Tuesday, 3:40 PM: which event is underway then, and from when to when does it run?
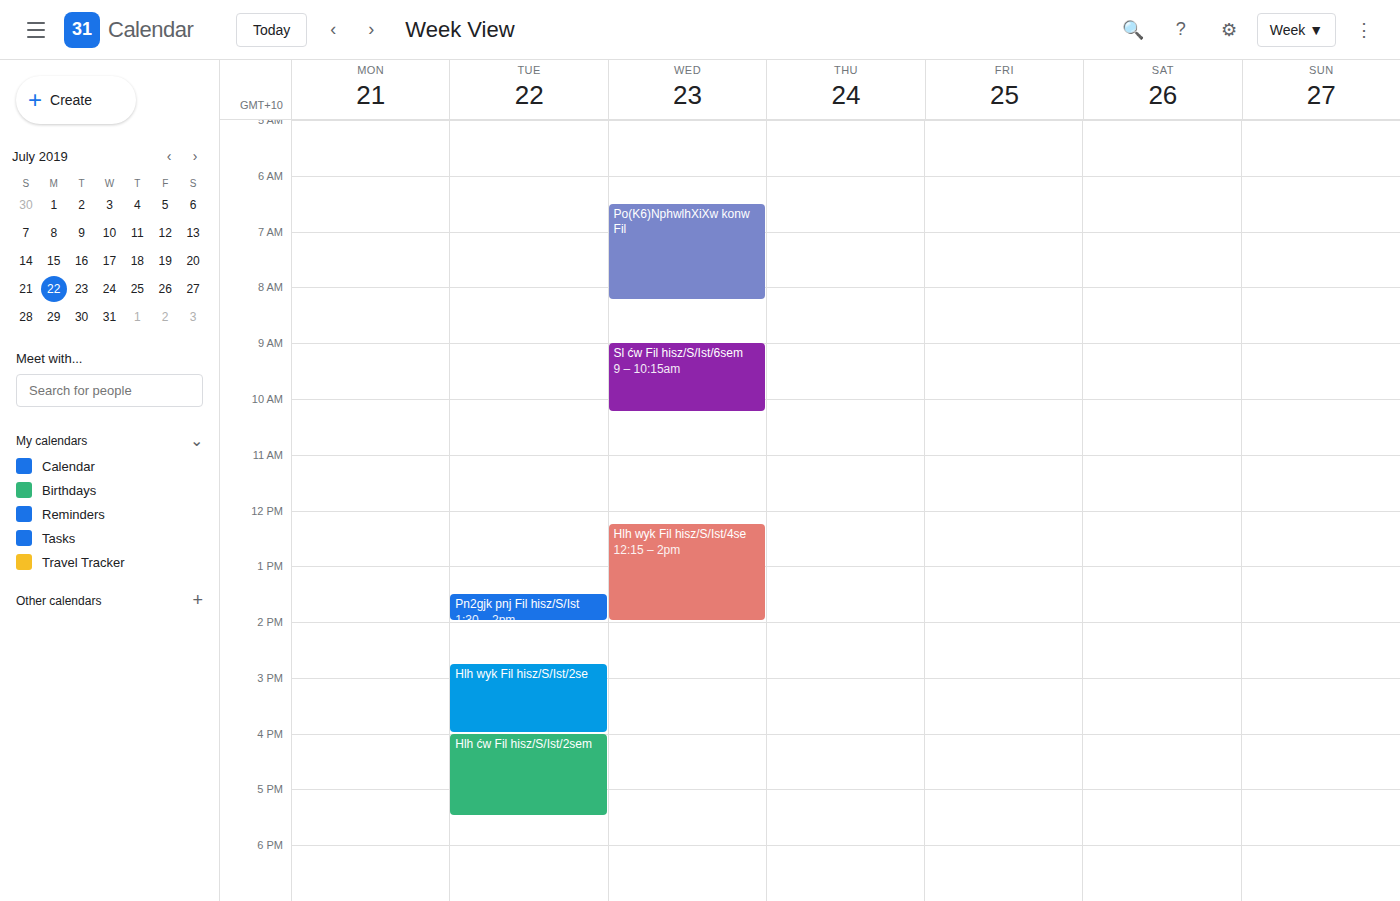
"Hlh wyk Fil hisz/S/Ist/2se", 2:45 PM to 4:00 PM